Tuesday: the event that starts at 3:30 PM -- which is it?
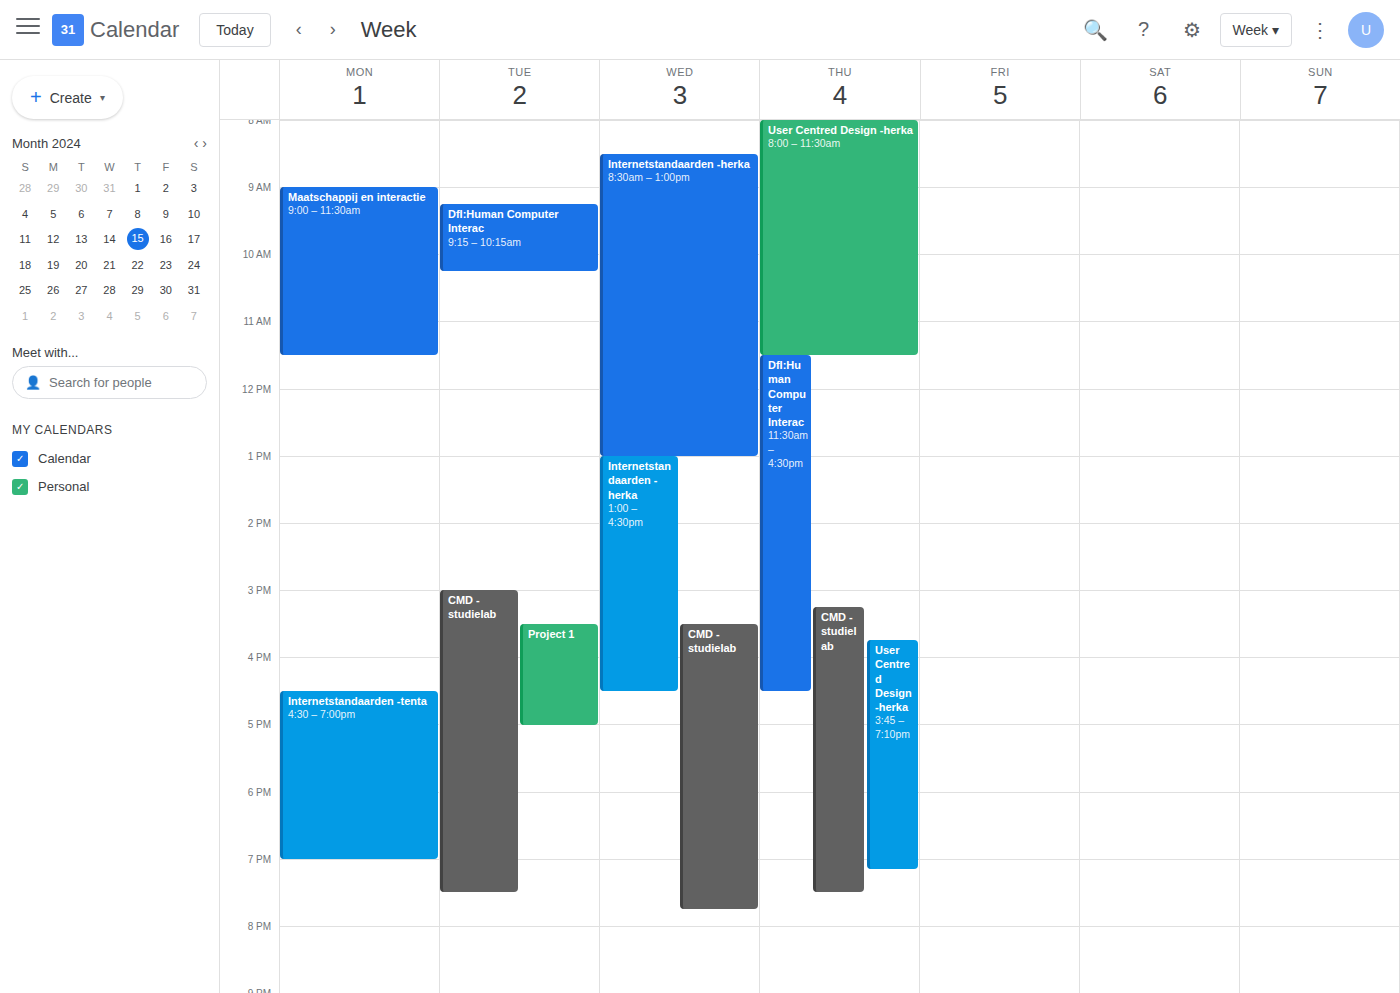
"Project 1"